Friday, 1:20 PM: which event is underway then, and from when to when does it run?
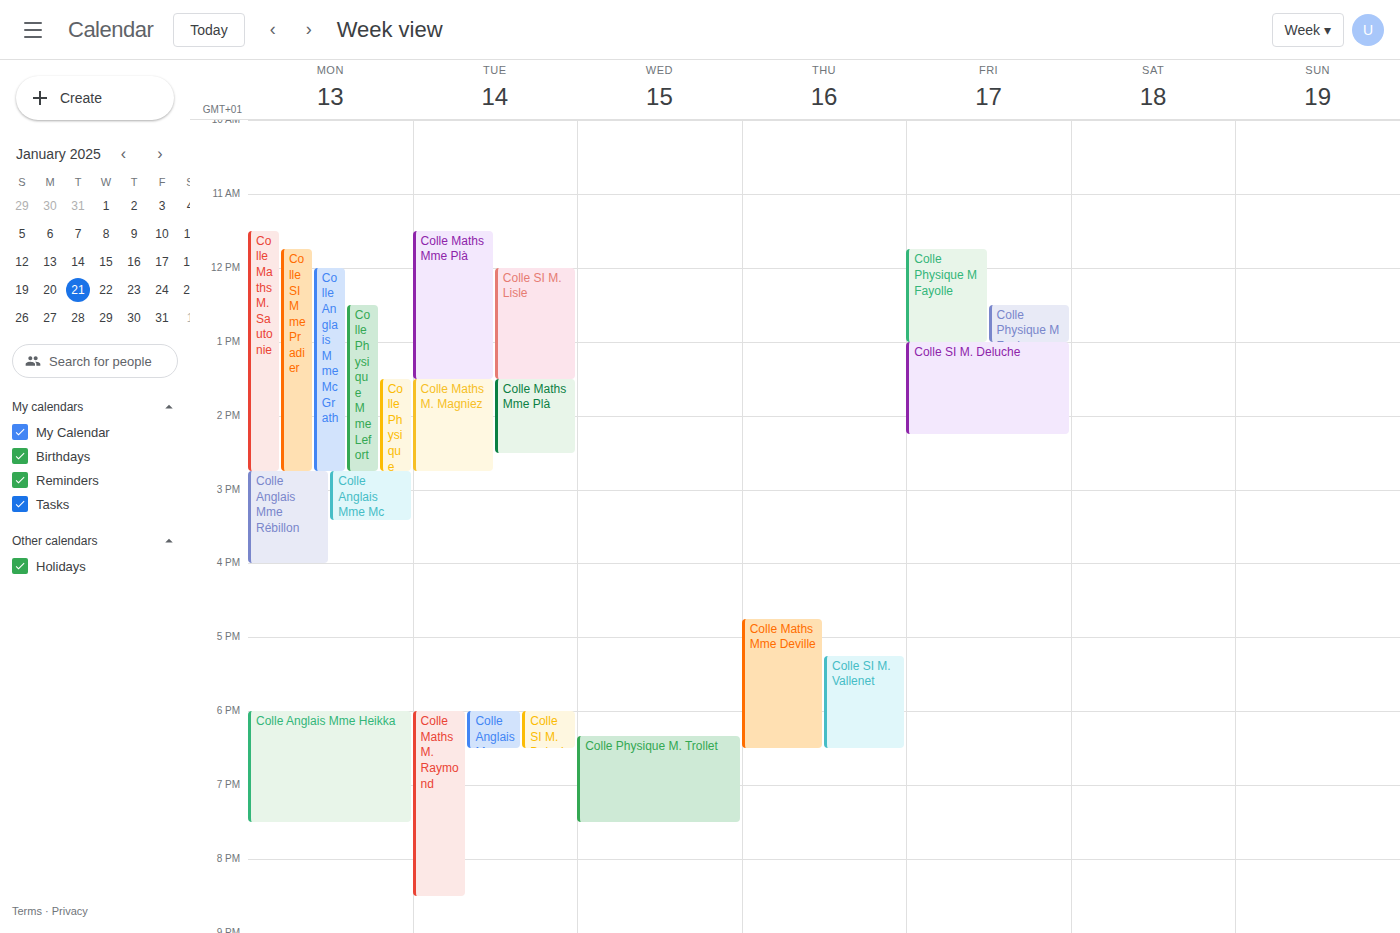
"Colle SI M. Deluche", 1:00 PM to 2:15 PM